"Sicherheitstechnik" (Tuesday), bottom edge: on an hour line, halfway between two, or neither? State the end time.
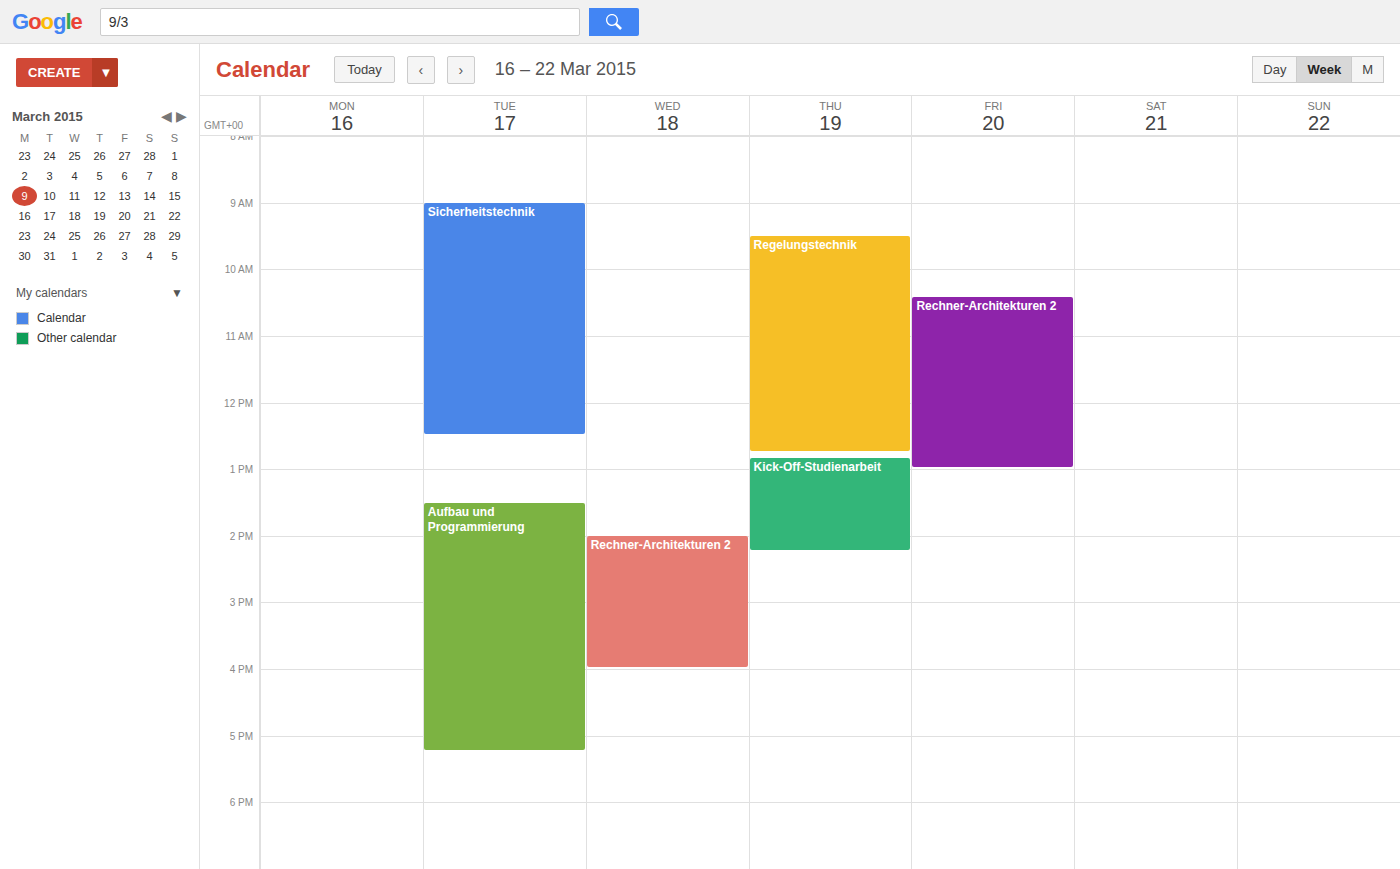
12:30 PM -- halfway between the 12 PM and 1 PM lines.